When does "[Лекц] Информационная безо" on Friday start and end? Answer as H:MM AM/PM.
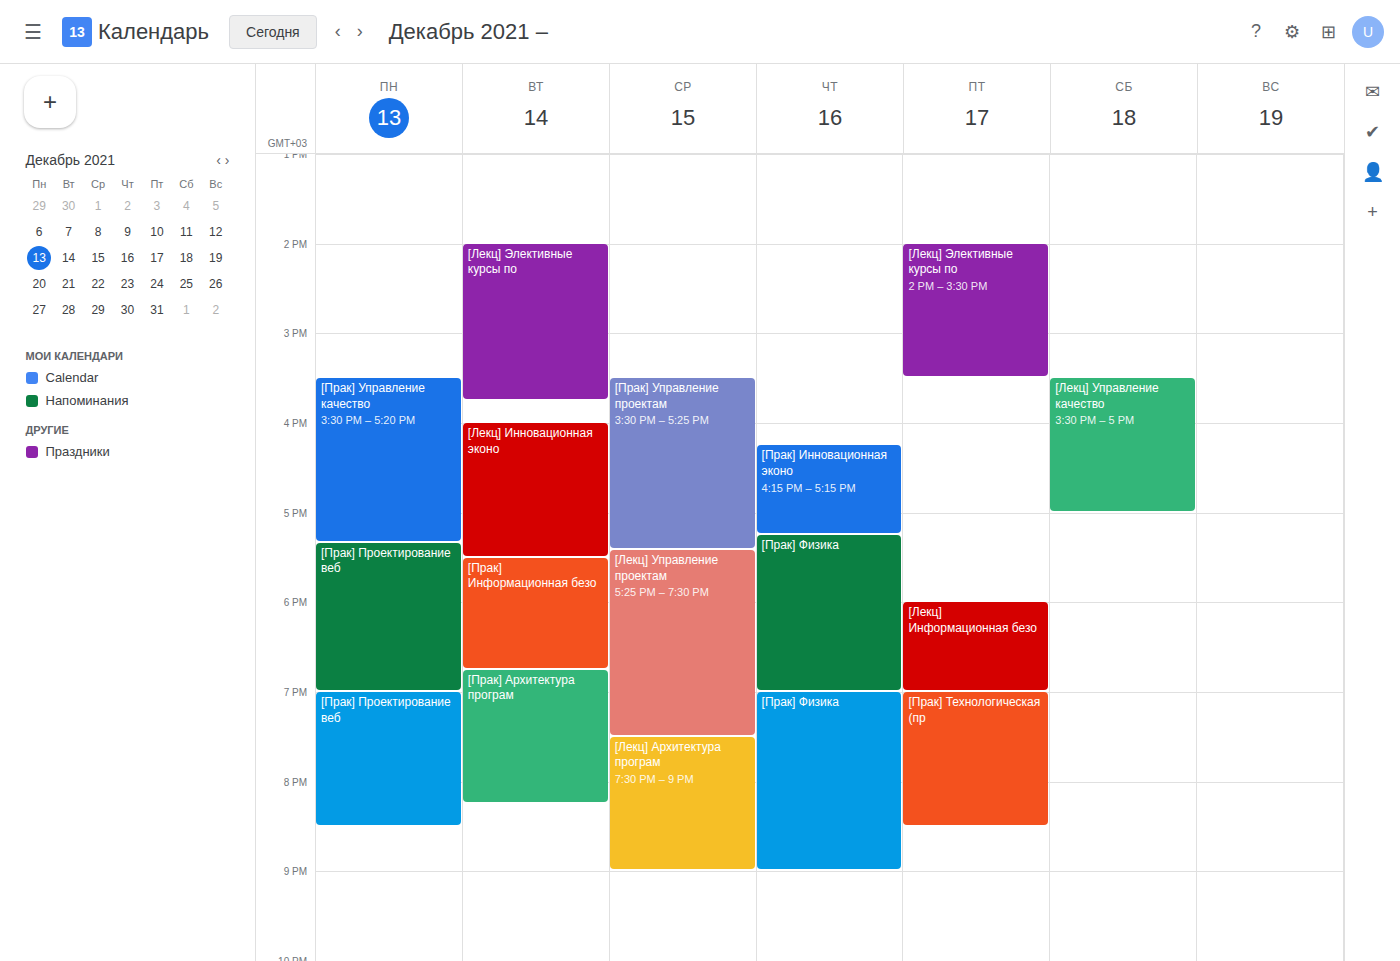
6:00 PM to 7:00 PM